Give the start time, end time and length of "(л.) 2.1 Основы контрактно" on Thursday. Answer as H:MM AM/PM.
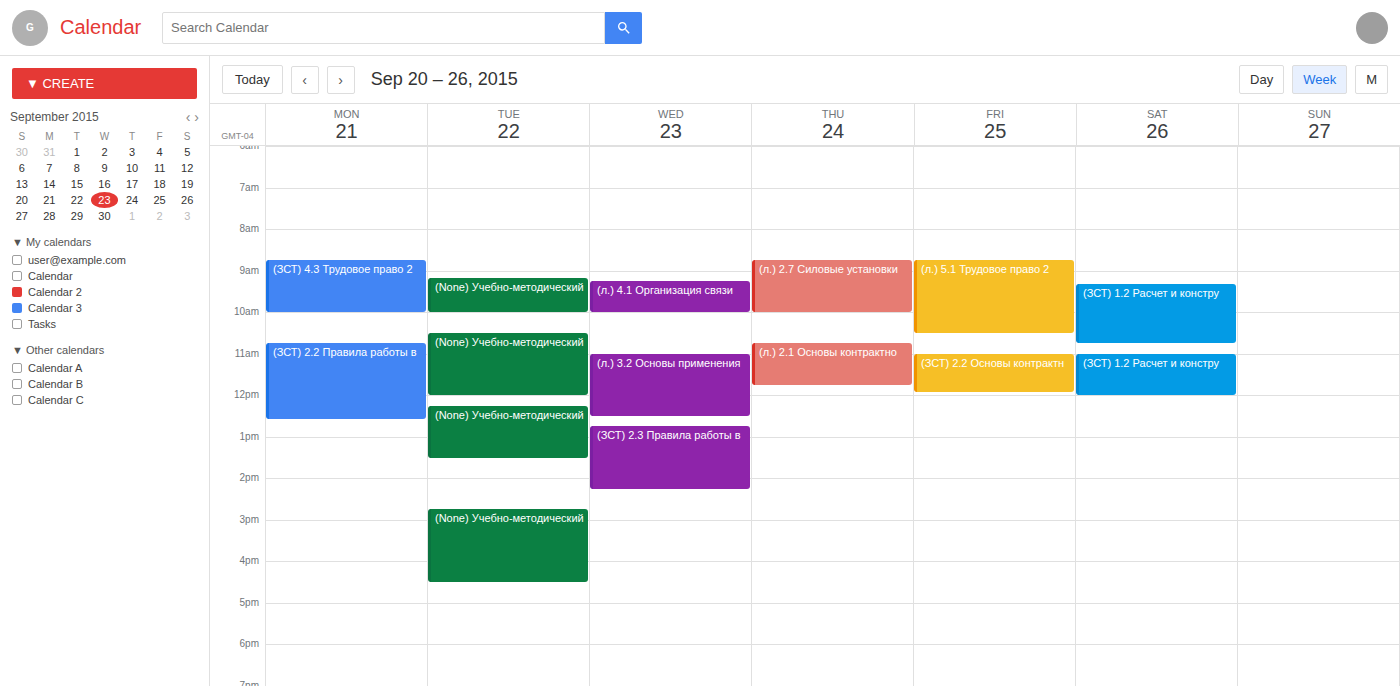
10:45 AM to 11:45 AM, 1 hour